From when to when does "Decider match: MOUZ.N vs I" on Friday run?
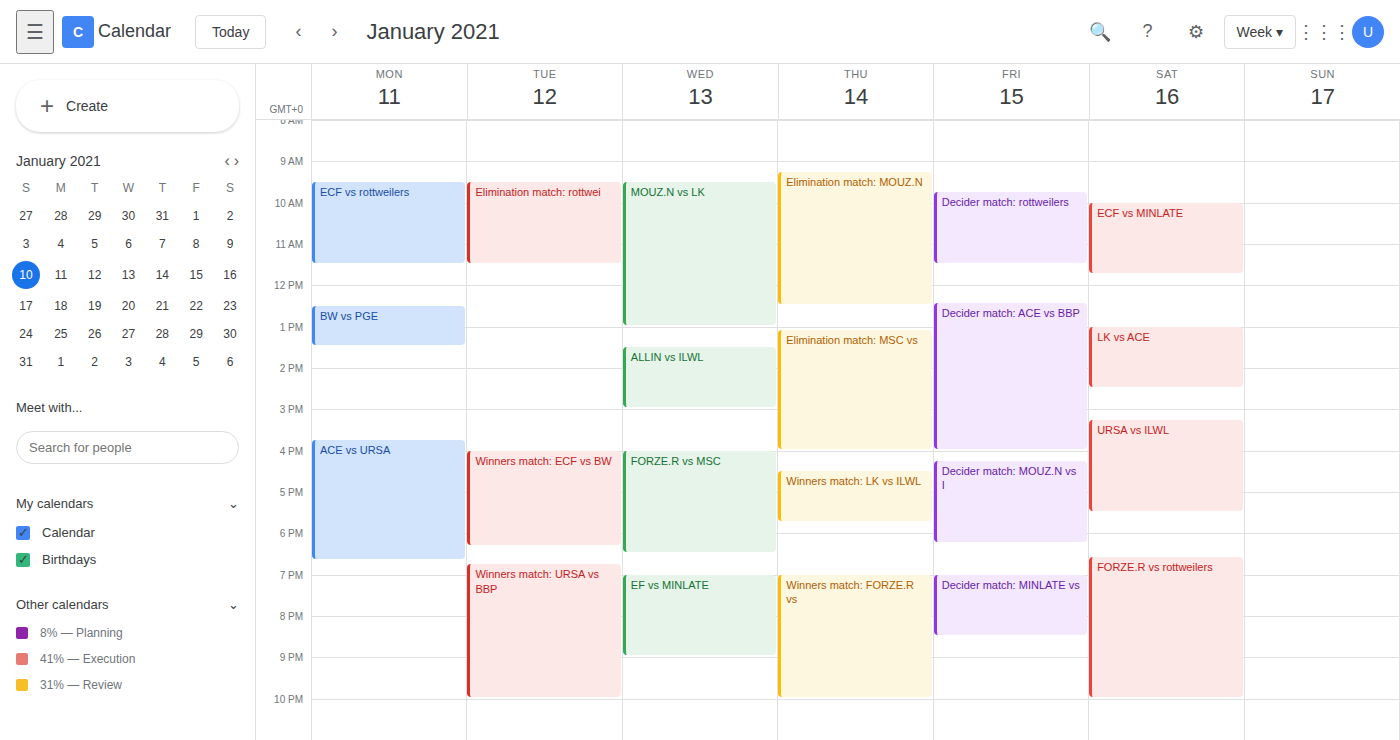
4:15 PM to 6:15 PM